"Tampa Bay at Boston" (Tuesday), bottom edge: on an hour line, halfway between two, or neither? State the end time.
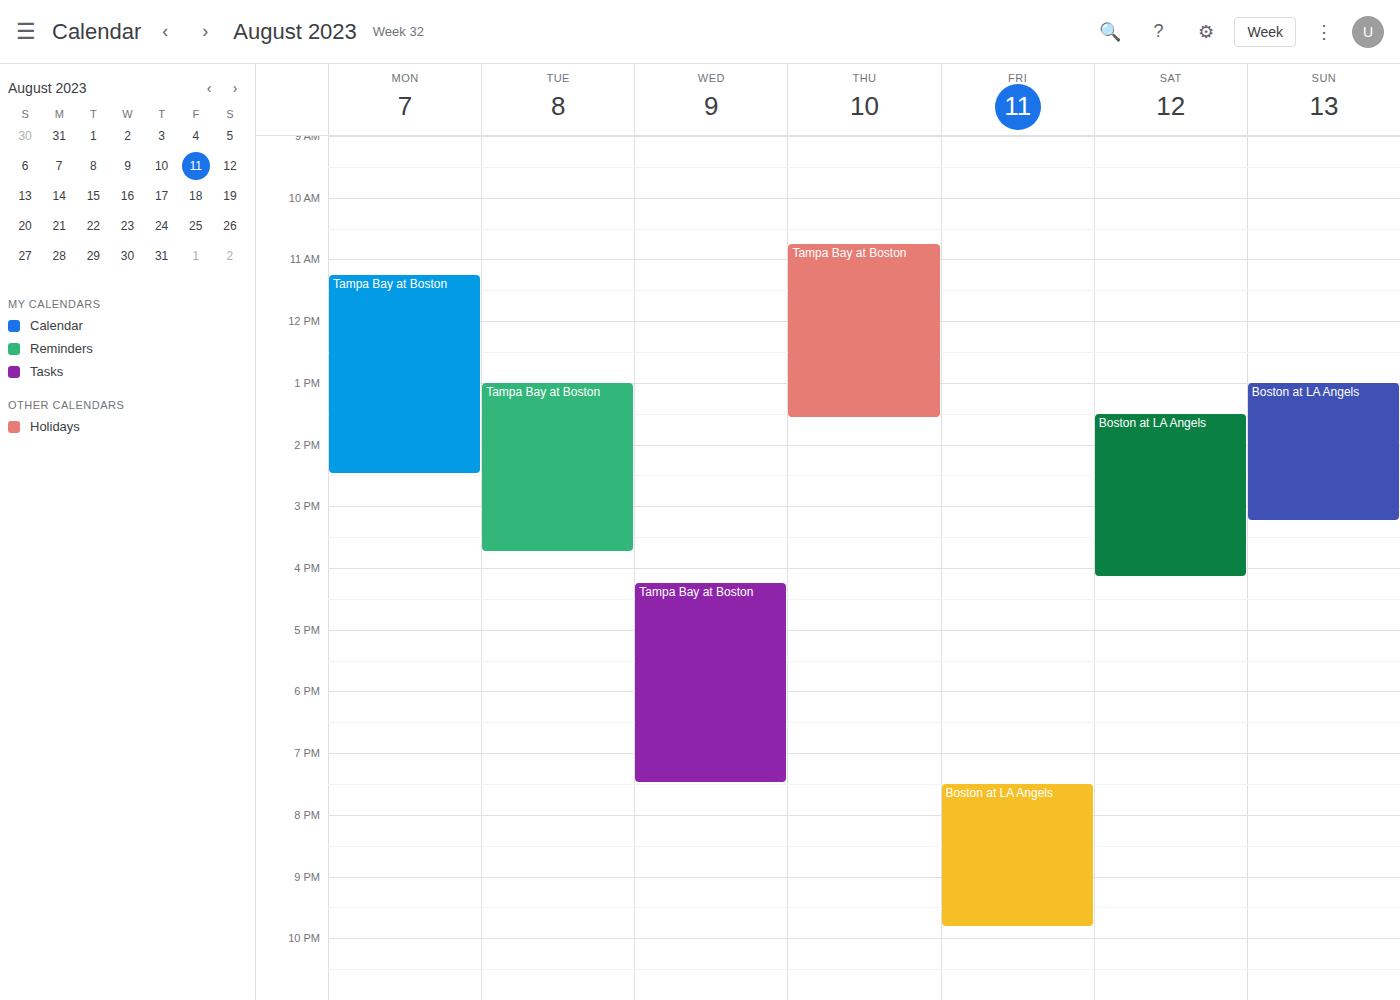
3:45 PM -- neither: three quarters of the way from the 3 PM line to the 4 PM line.